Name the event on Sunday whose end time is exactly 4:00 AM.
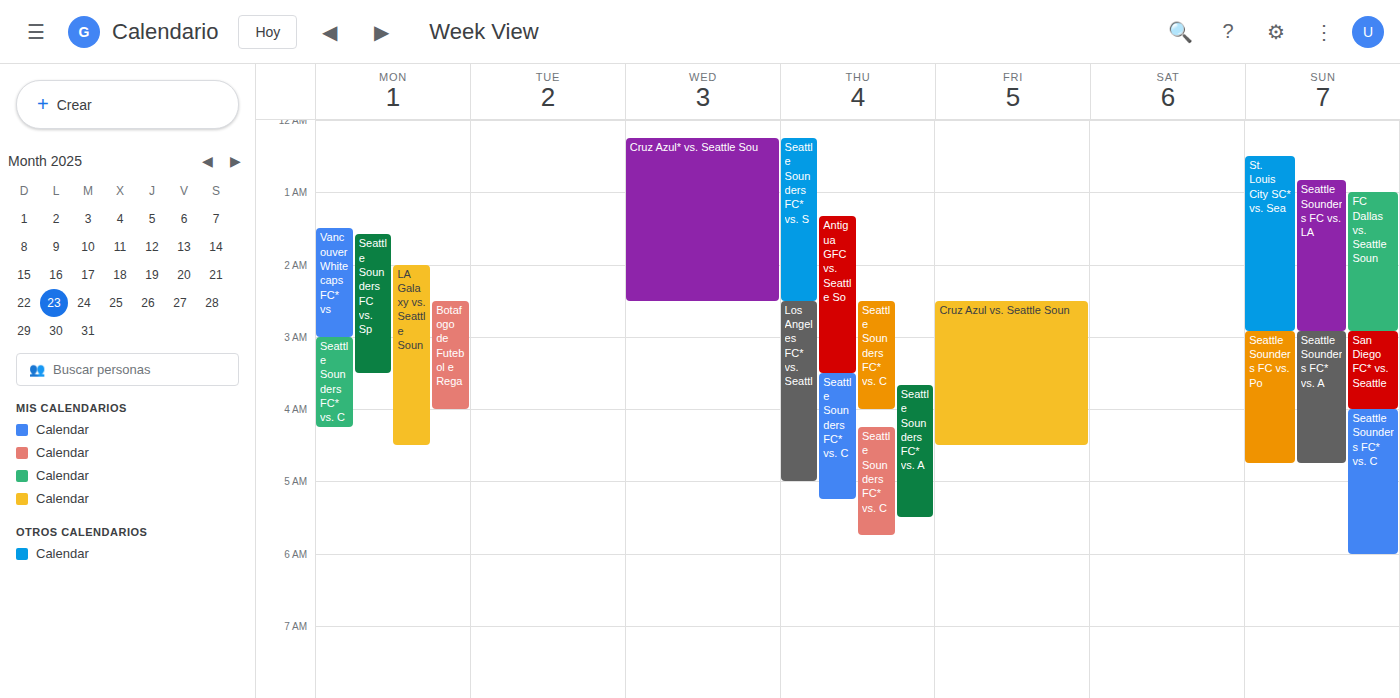
"San Diego FC* vs. Seattle"